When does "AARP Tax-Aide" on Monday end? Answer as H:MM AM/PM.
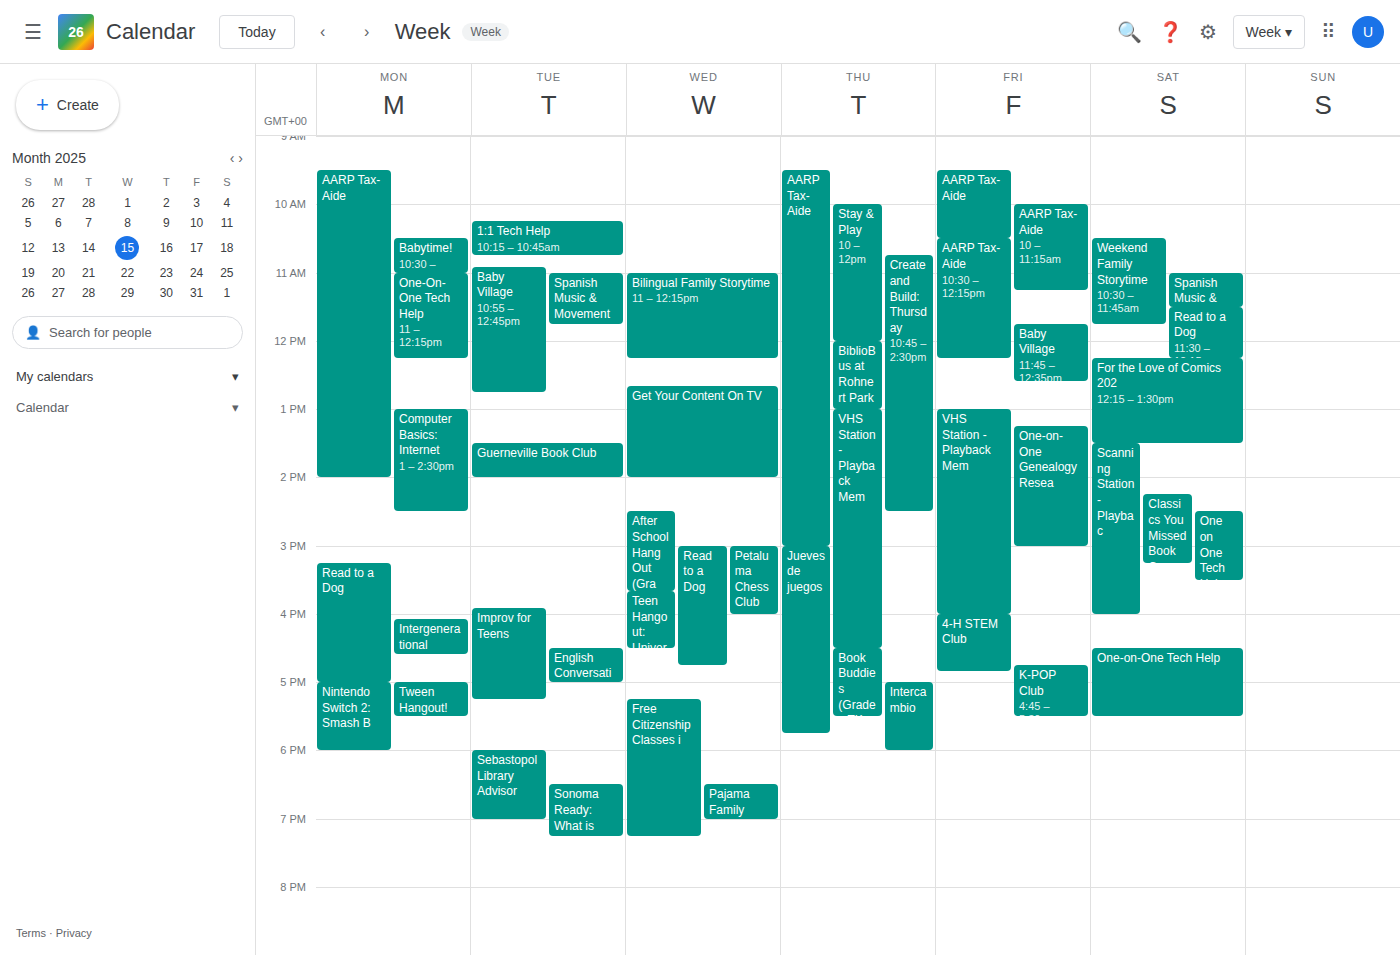
2:00 PM